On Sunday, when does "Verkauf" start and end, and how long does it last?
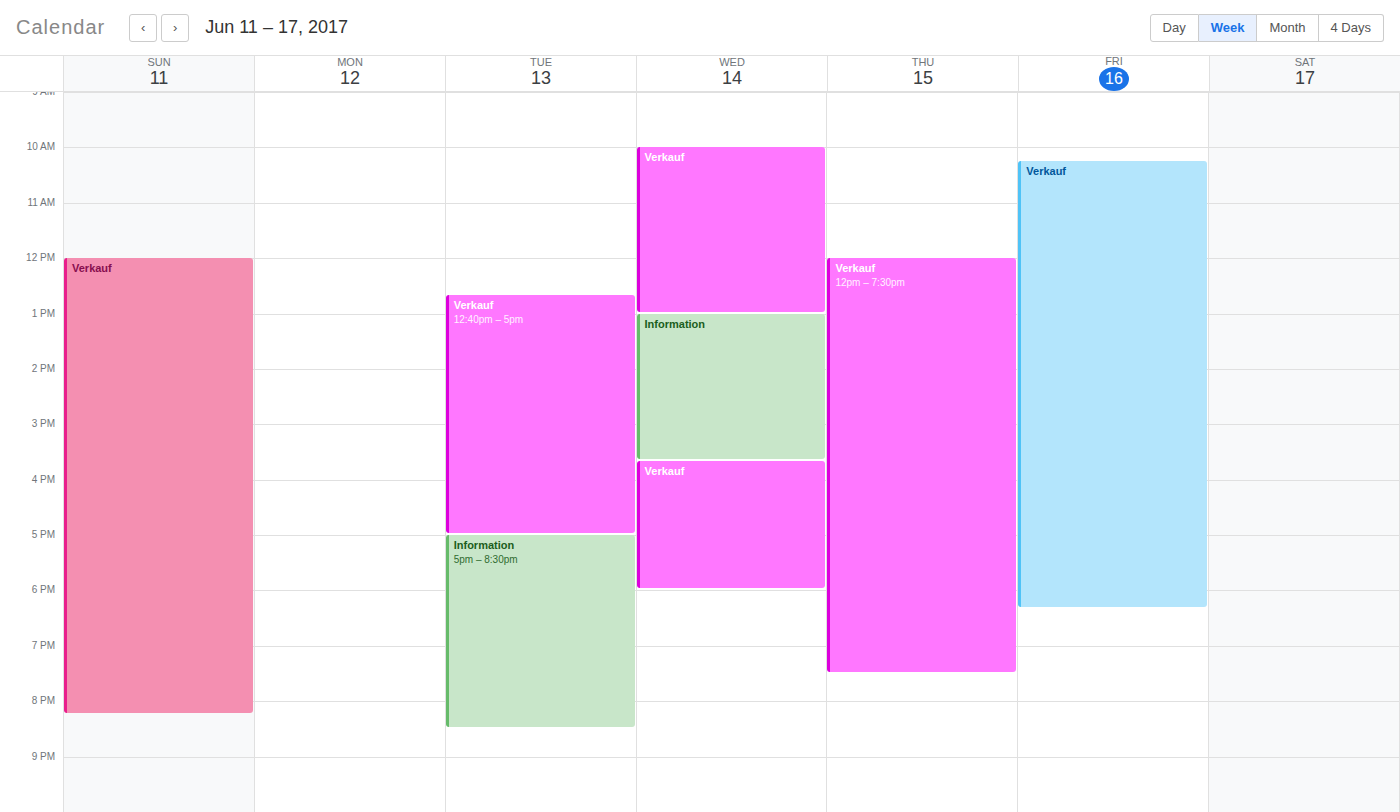
12:00 PM to 8:15 PM, 8 hours 15 minutes